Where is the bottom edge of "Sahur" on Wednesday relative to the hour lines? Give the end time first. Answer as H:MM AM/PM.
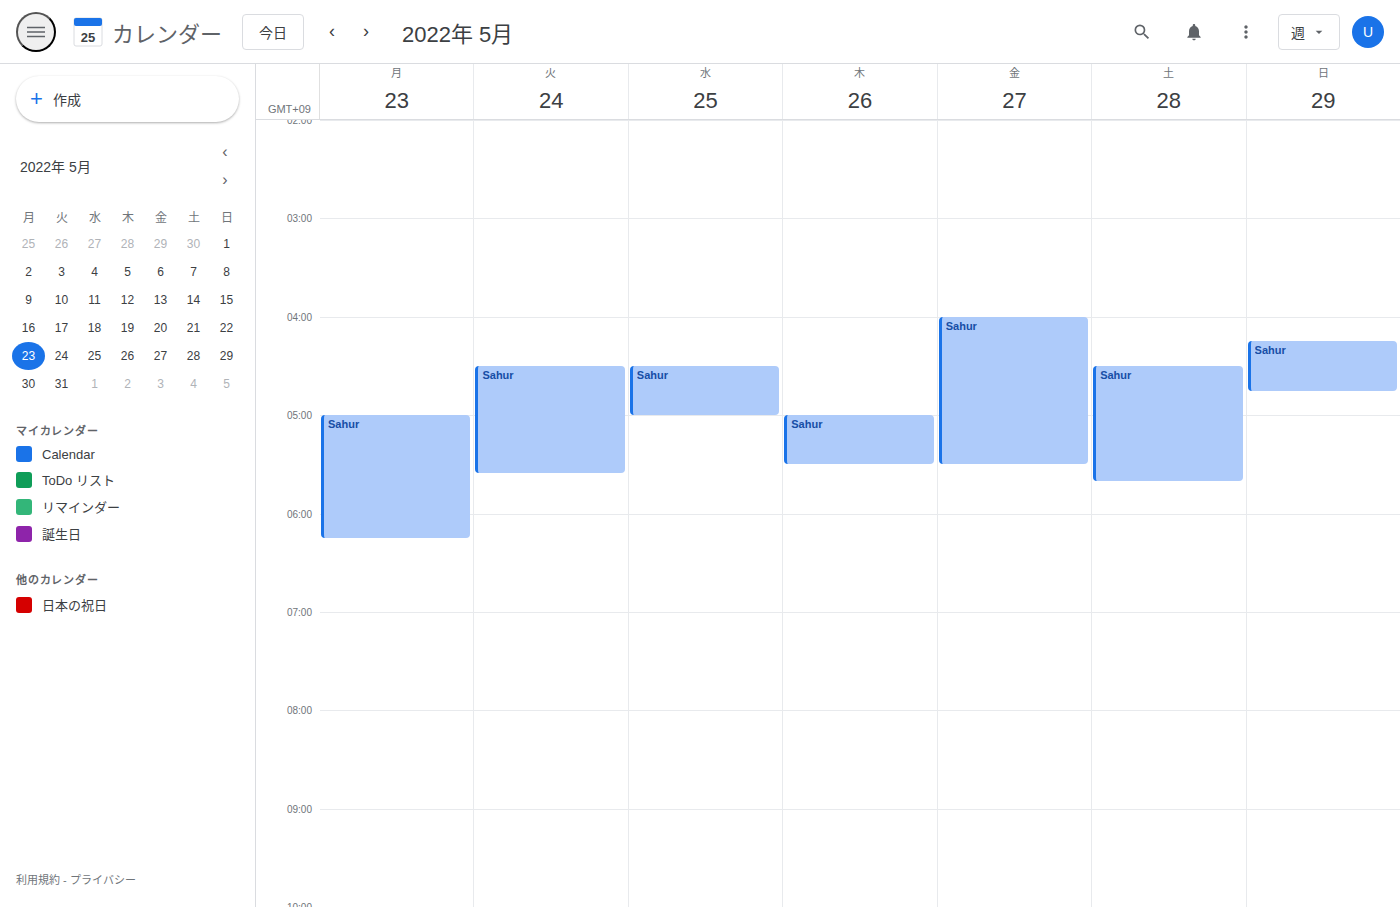
5:00 AM -- exactly on the 5 AM line.